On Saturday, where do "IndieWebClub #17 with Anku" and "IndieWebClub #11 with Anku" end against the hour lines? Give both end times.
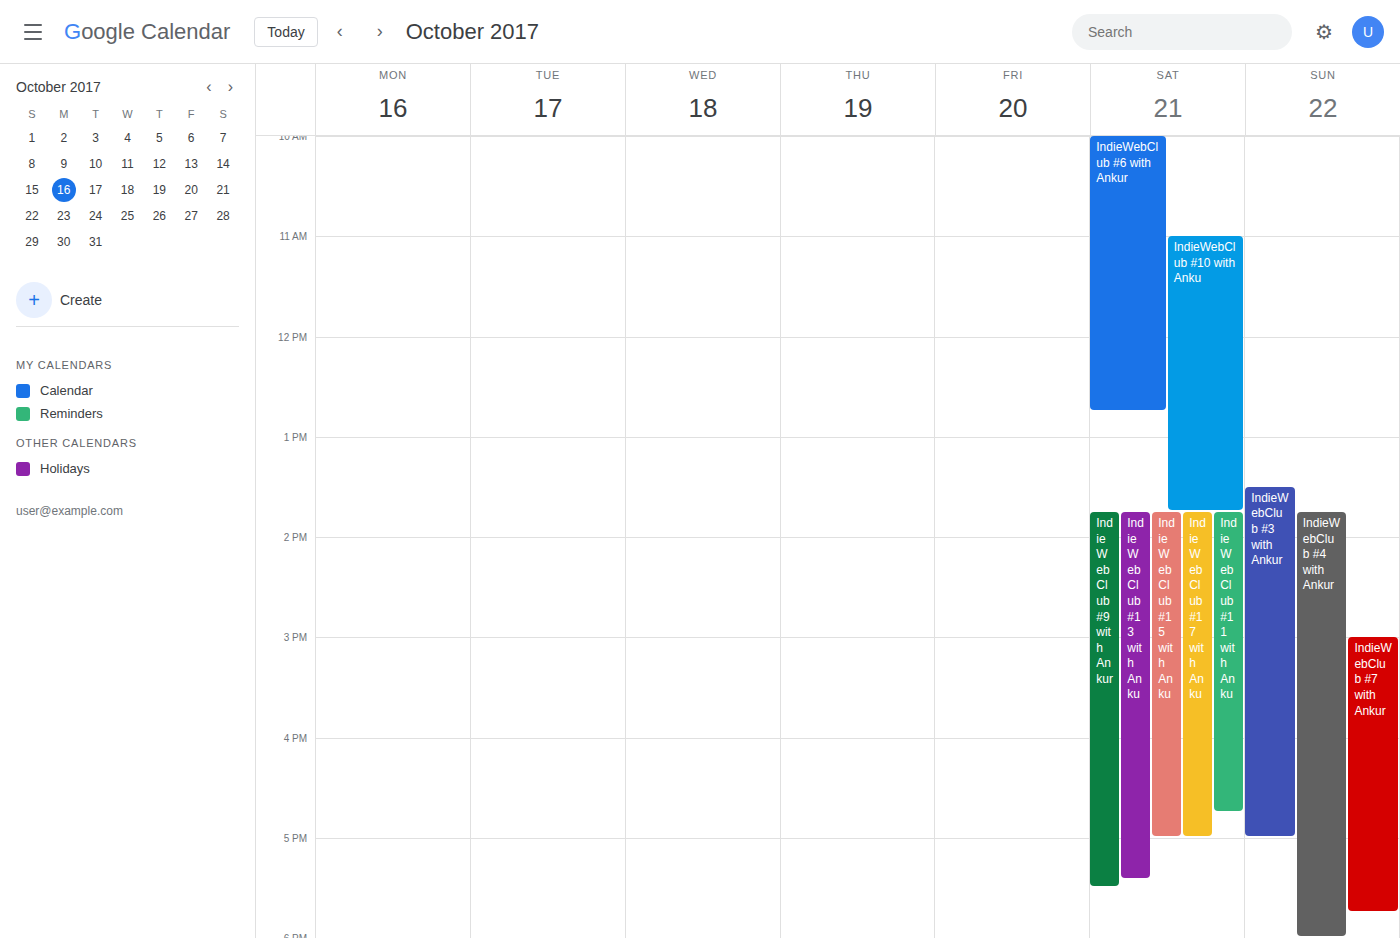
"IndieWebClub #17 with Anku": 5:00 PM, exactly on the 5 PM line. "IndieWebClub #11 with Anku": 4:45 PM, neither: three quarters of the way from the 4 PM line to the 5 PM line.